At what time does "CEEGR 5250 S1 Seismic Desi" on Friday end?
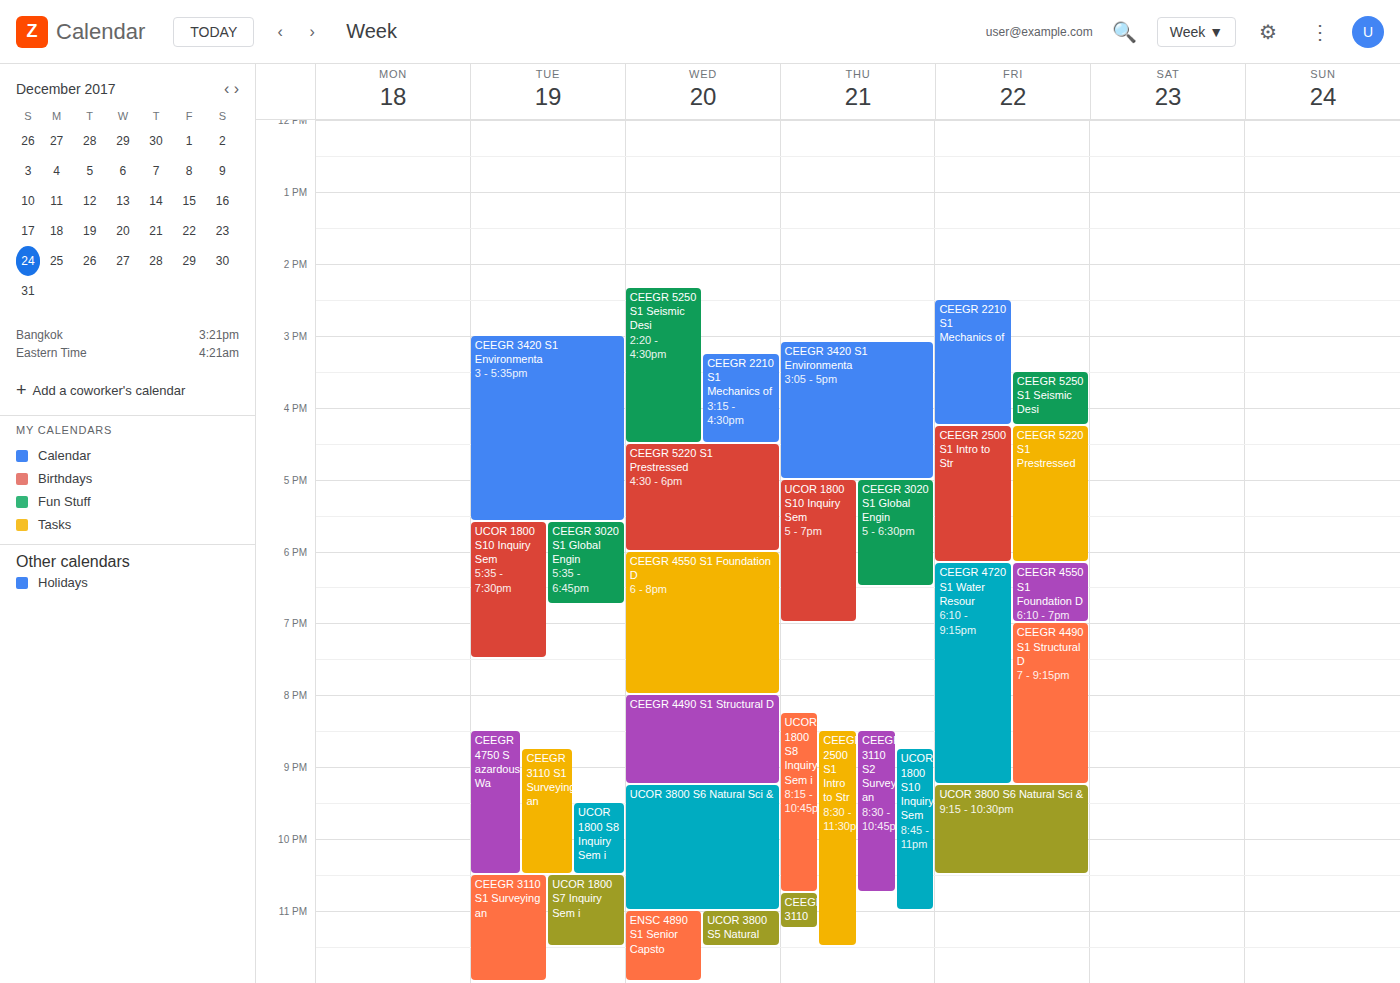
4:15 PM